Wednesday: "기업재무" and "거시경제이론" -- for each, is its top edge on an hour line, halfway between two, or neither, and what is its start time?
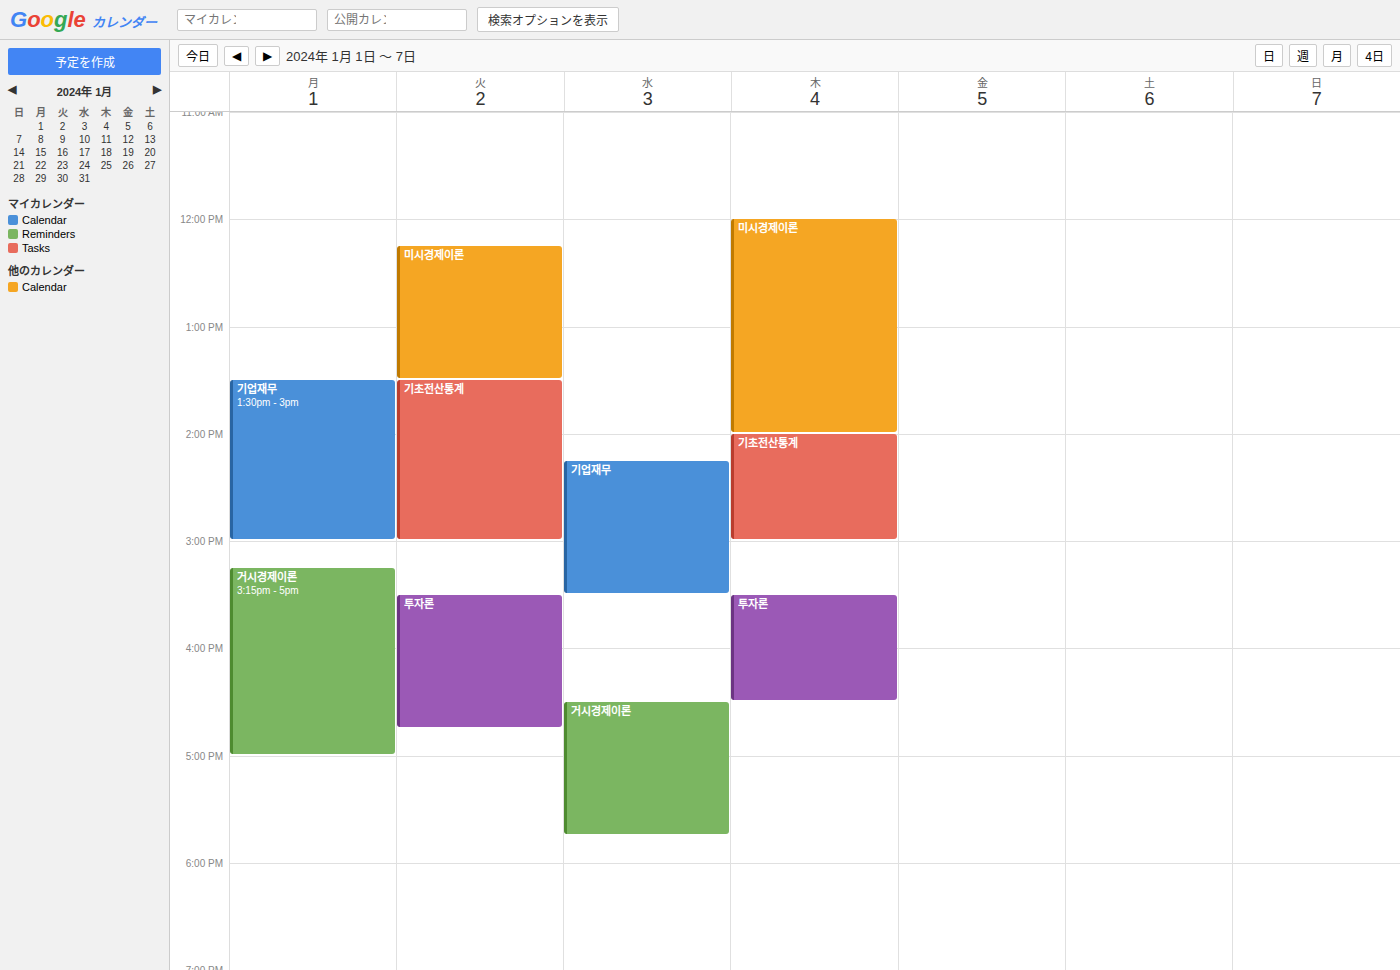
"기업재무": 14:15, neither: a quarter of the way from the 14:00 line to the 15:00 line. "거시경제이론": 16:30, halfway between the 16:00 and 17:00 lines.